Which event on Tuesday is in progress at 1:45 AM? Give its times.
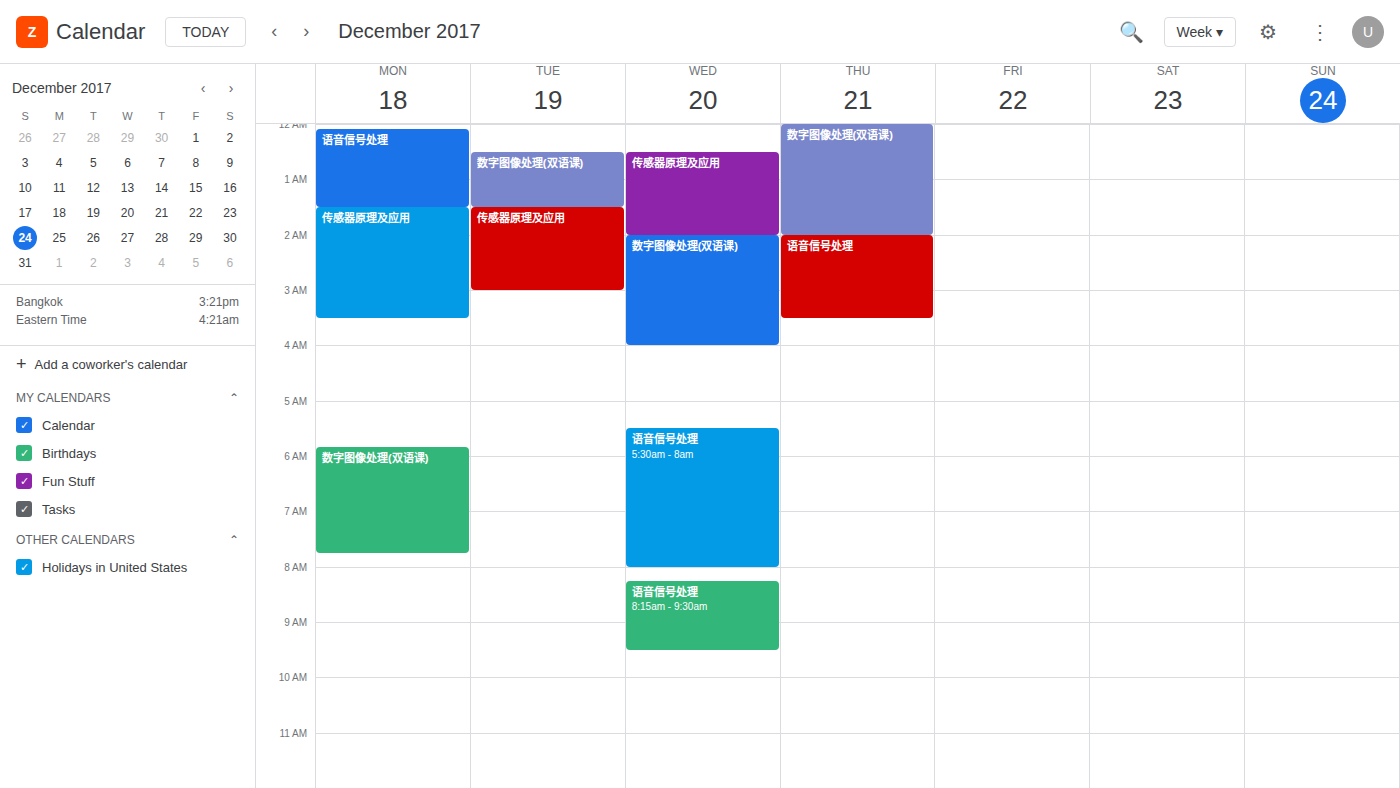
"传感器原理及应用", 1:30 AM to 3:00 AM